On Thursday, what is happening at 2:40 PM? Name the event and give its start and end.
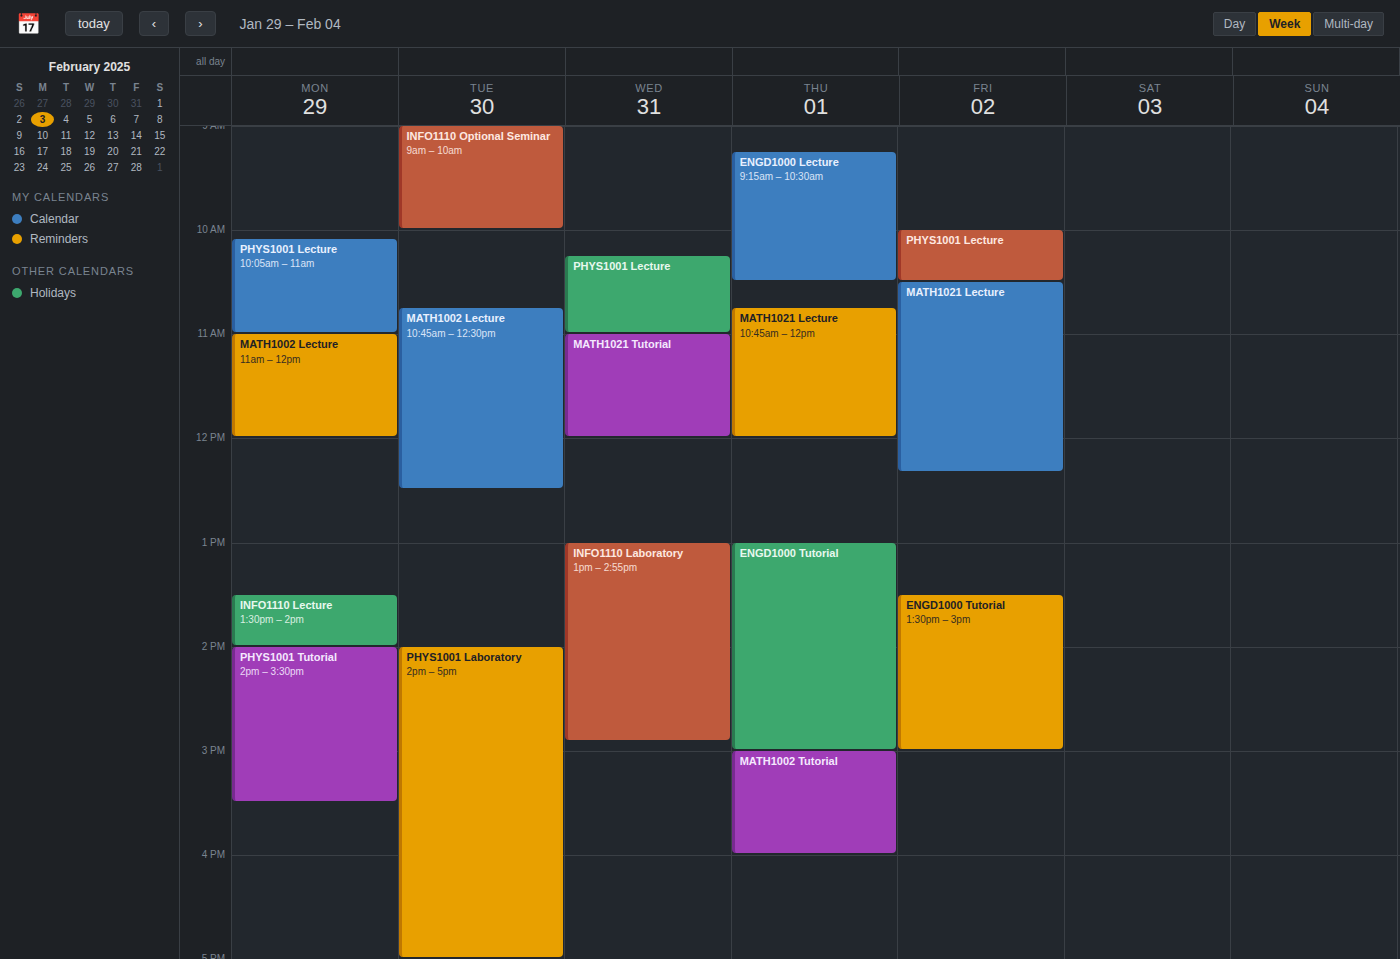
"ENGD1000 Tutorial", 1:00 PM to 3:00 PM